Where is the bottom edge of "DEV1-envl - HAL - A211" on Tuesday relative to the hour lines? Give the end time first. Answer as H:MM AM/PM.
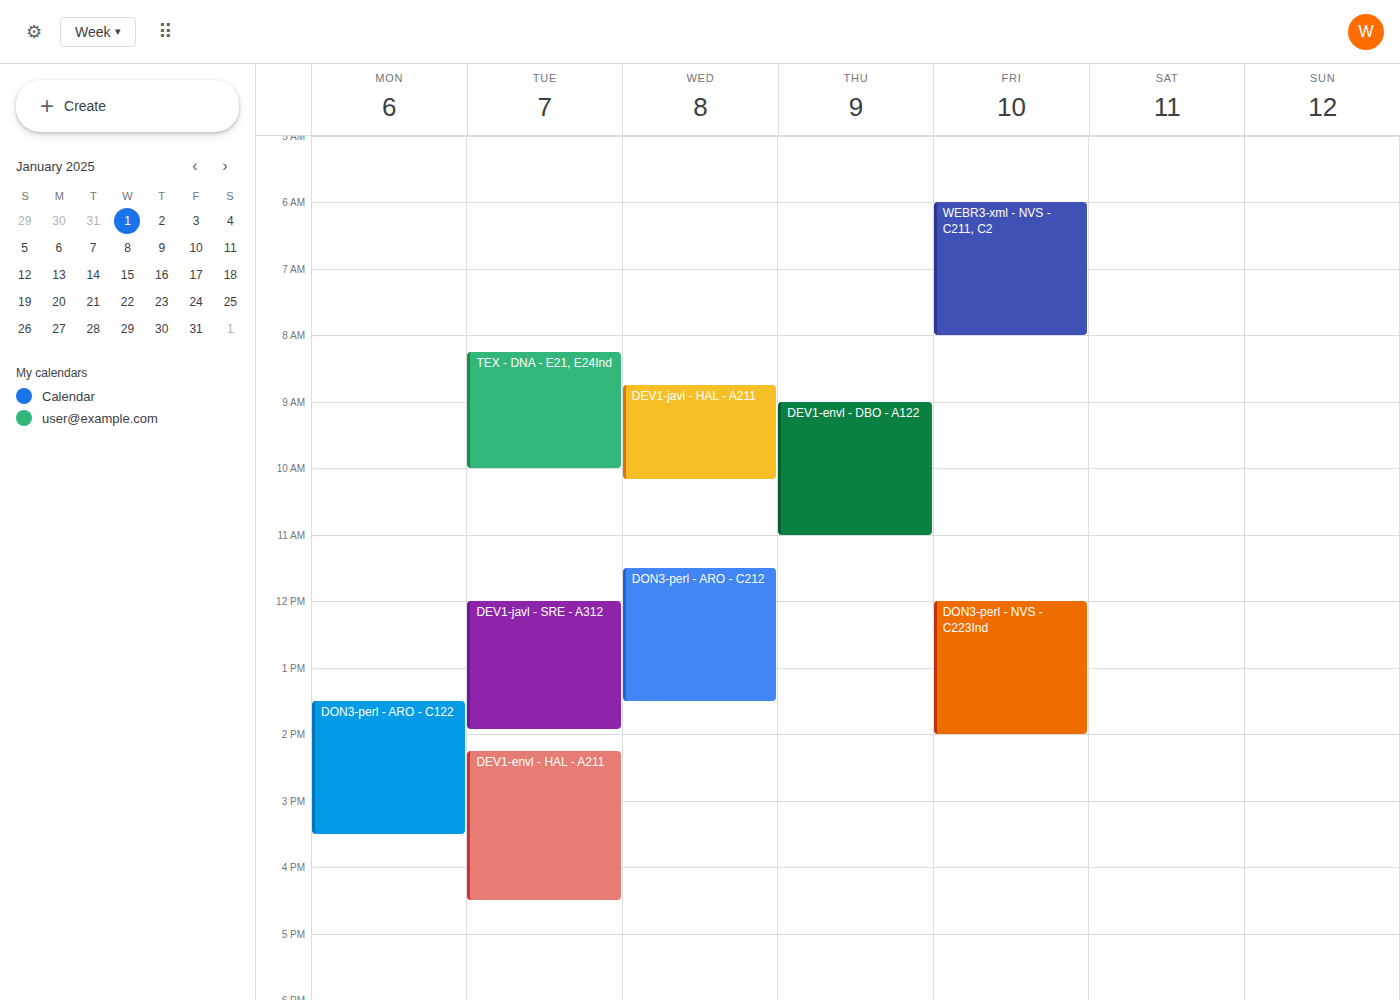
4:30 PM -- halfway between the 4 PM and 5 PM lines.